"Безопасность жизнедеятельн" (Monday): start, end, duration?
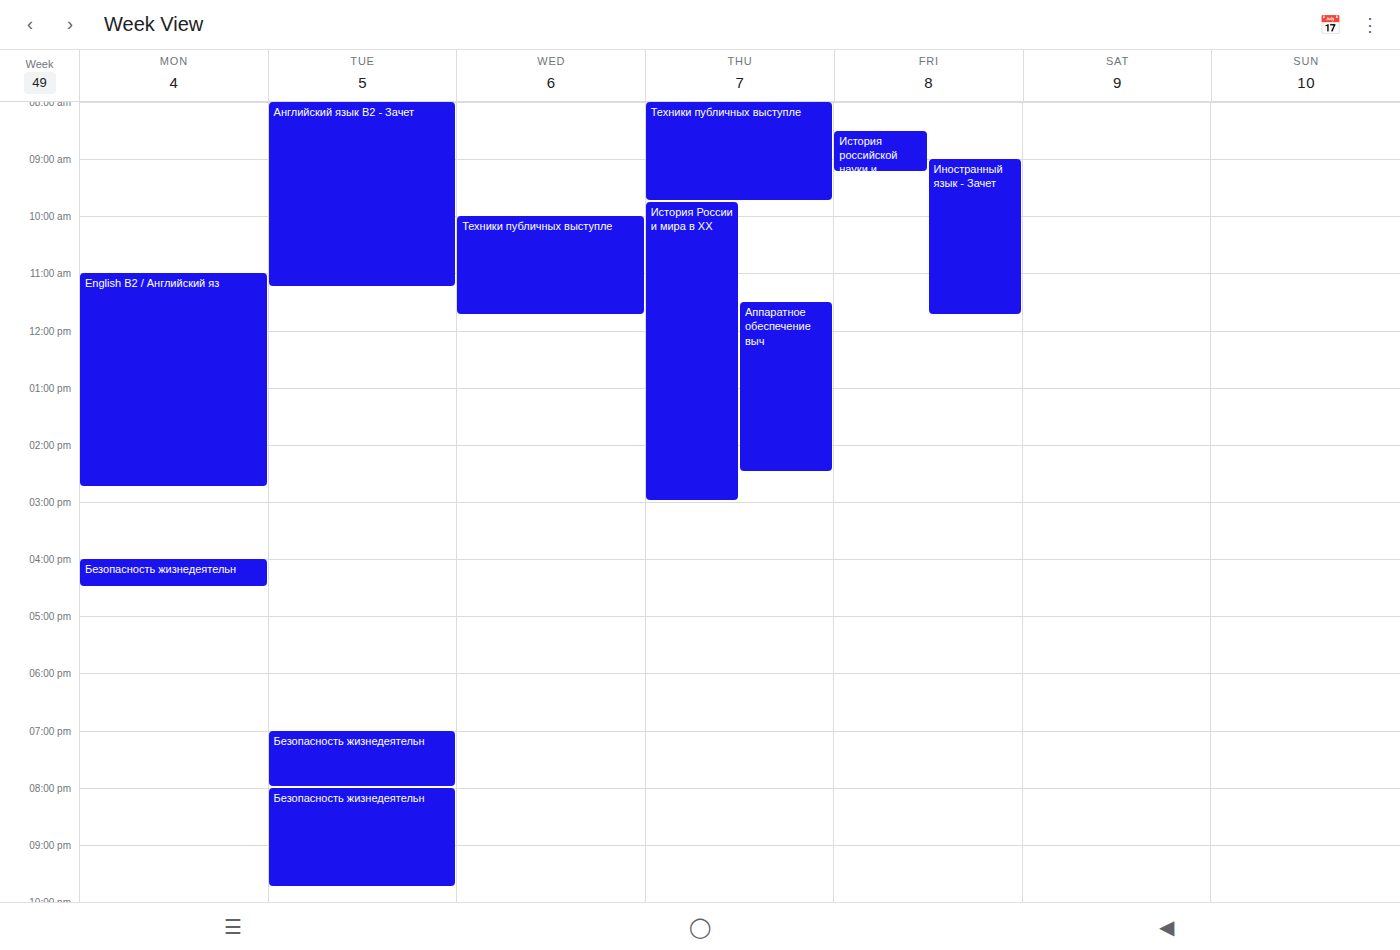
4:00 PM to 4:30 PM, 30 minutes